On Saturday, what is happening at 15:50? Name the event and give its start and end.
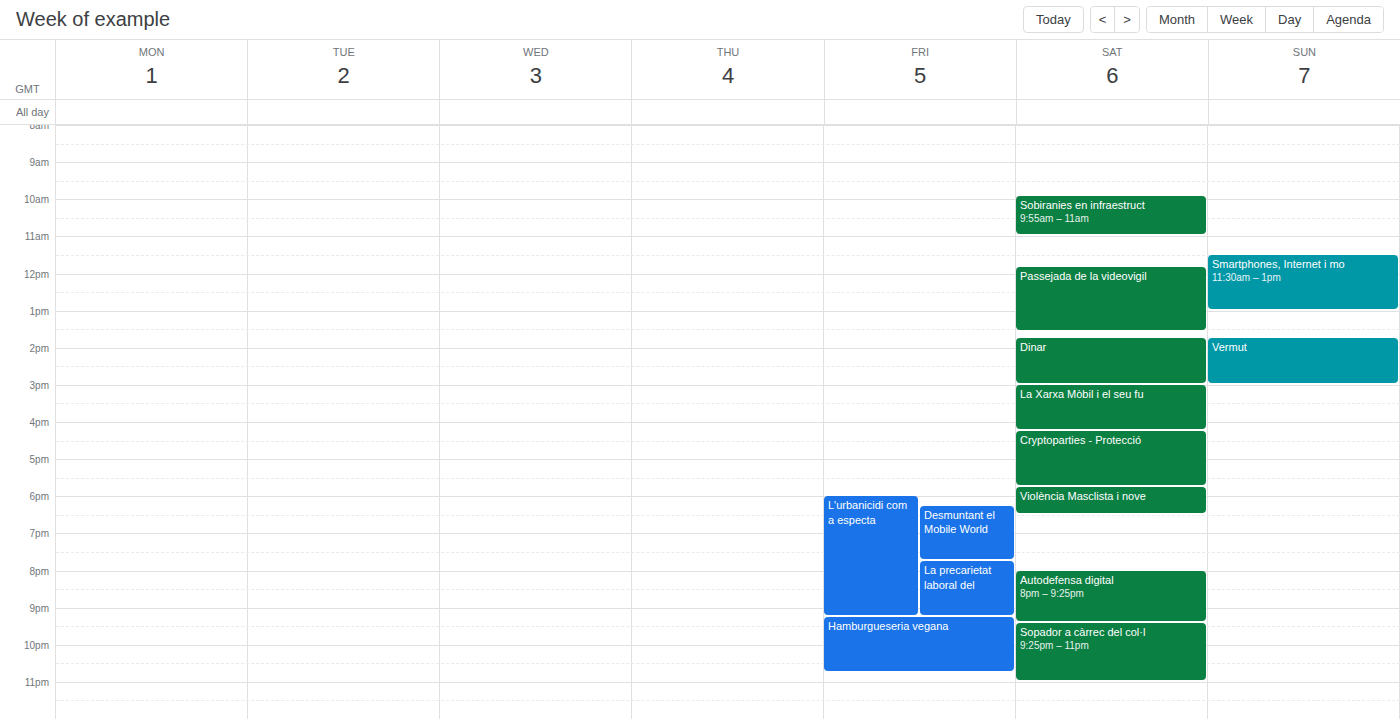
"La Xarxa Mòbil i el seu fu", 15:00 to 16:15